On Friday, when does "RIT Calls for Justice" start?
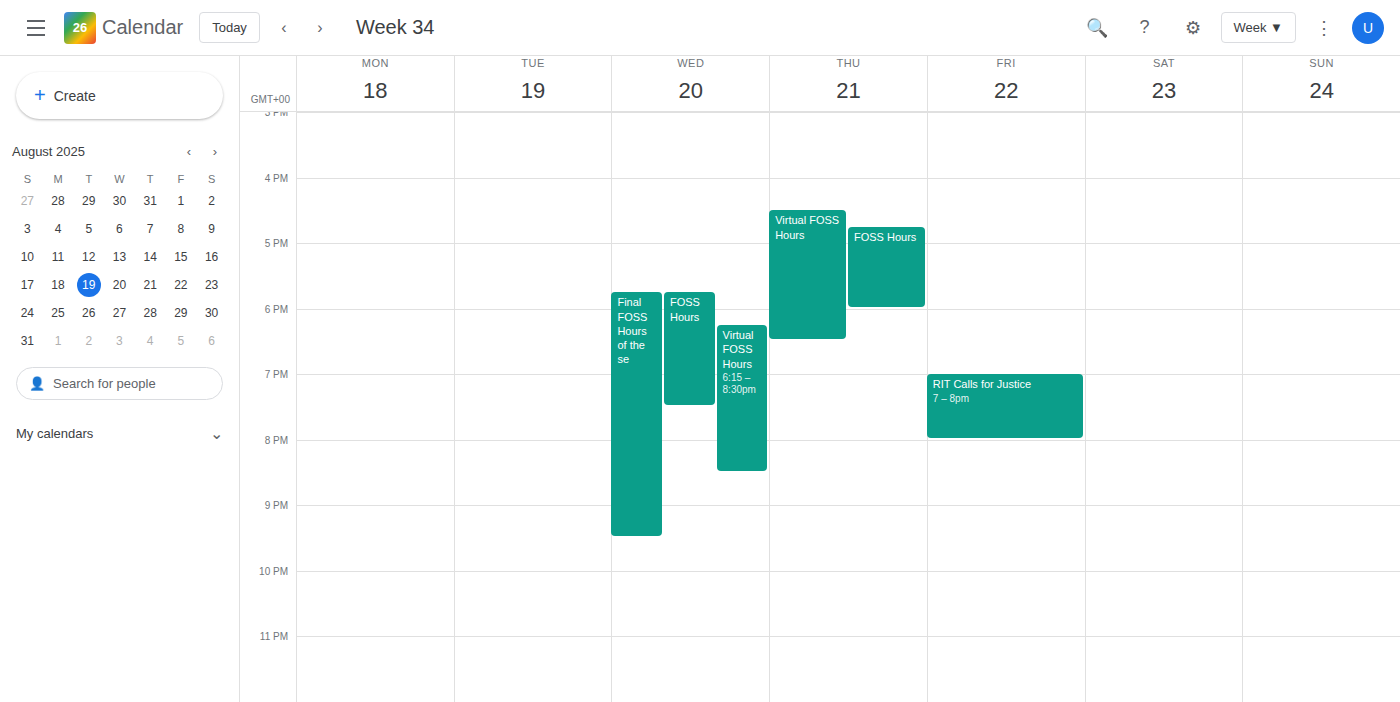
7:00 PM